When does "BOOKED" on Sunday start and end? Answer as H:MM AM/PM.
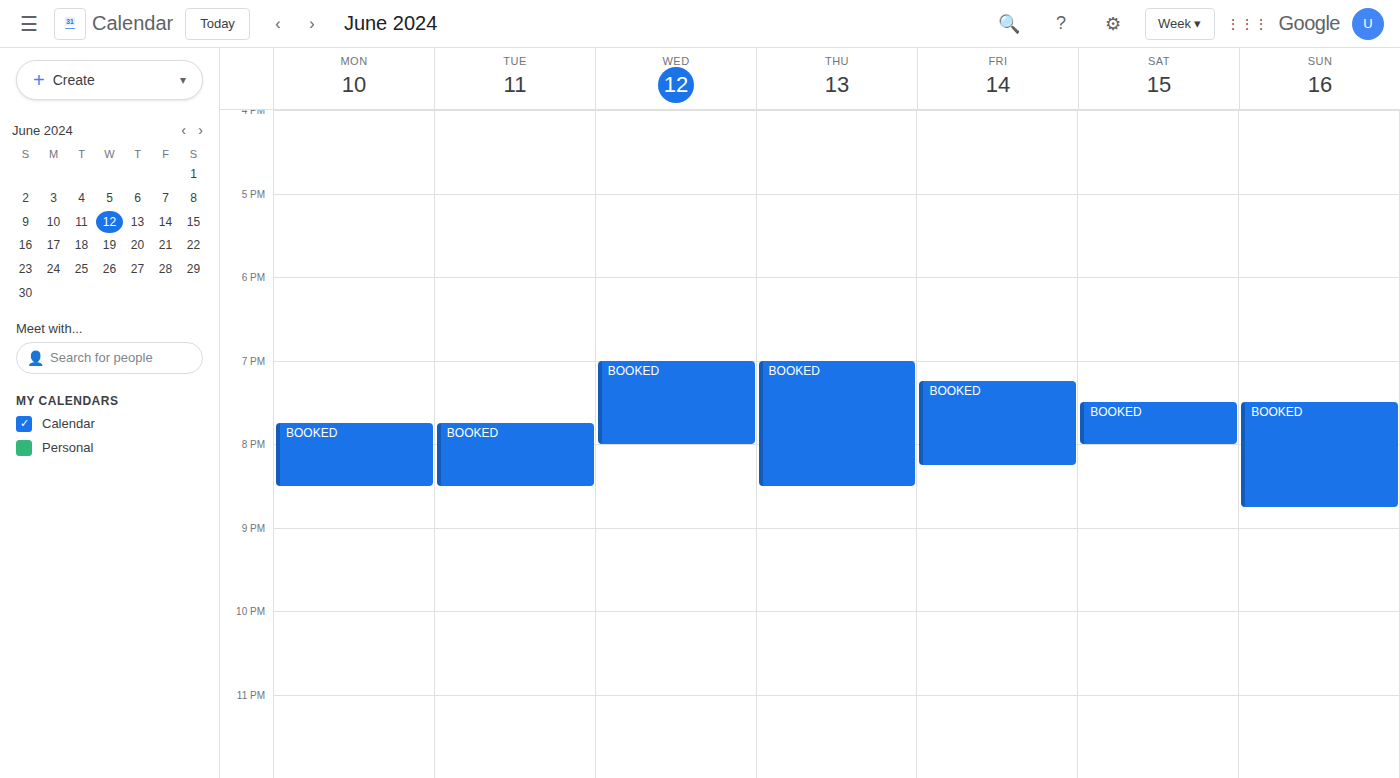
7:30 PM to 8:45 PM